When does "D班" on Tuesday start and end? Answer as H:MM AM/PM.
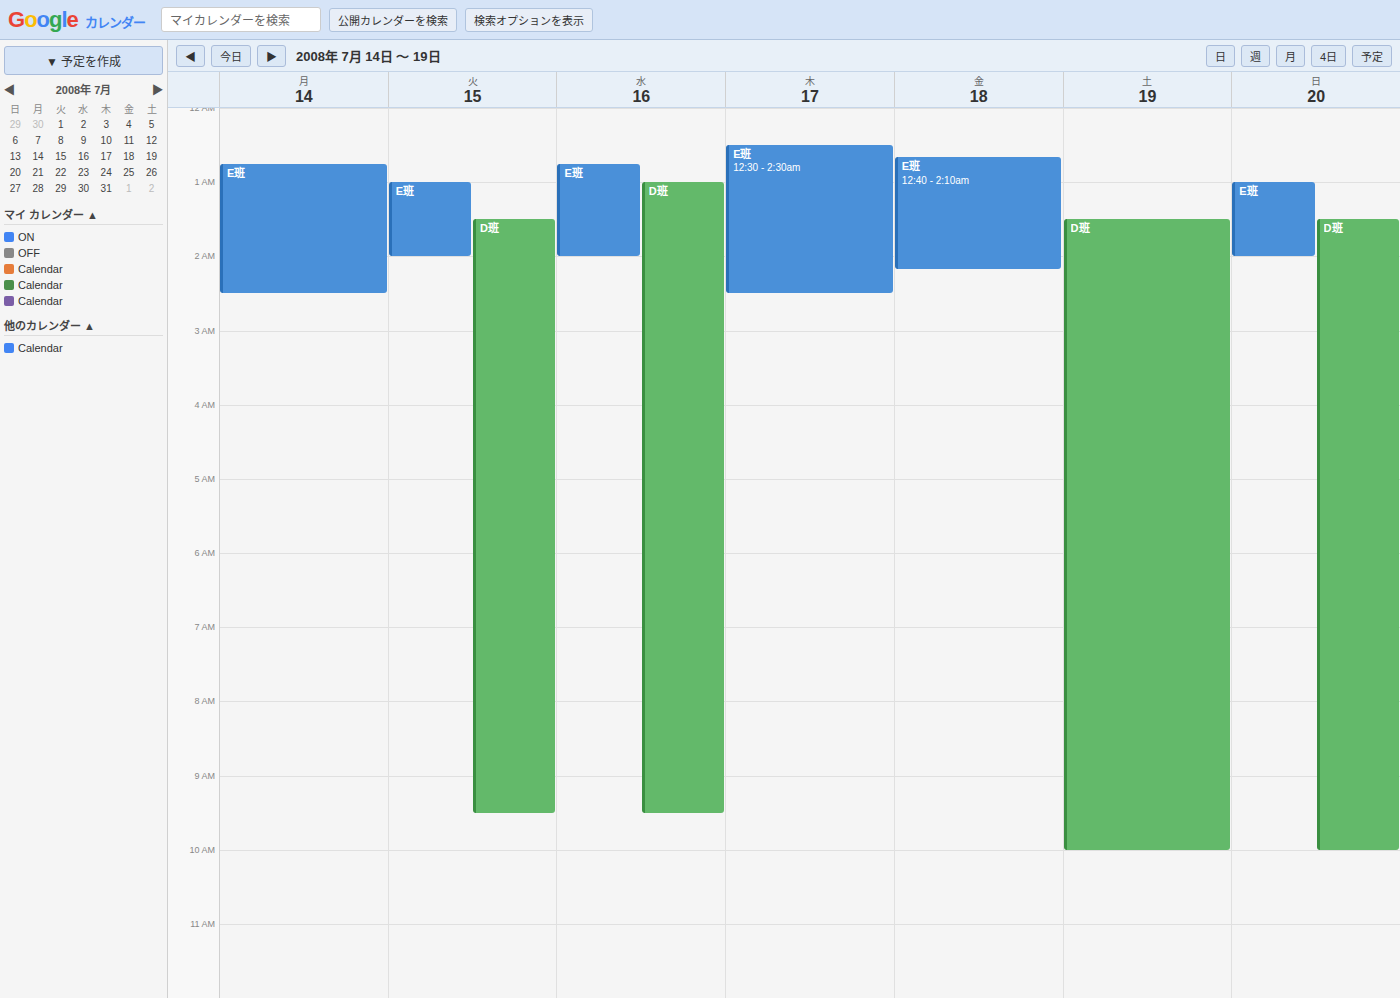
1:30 AM to 9:30 AM